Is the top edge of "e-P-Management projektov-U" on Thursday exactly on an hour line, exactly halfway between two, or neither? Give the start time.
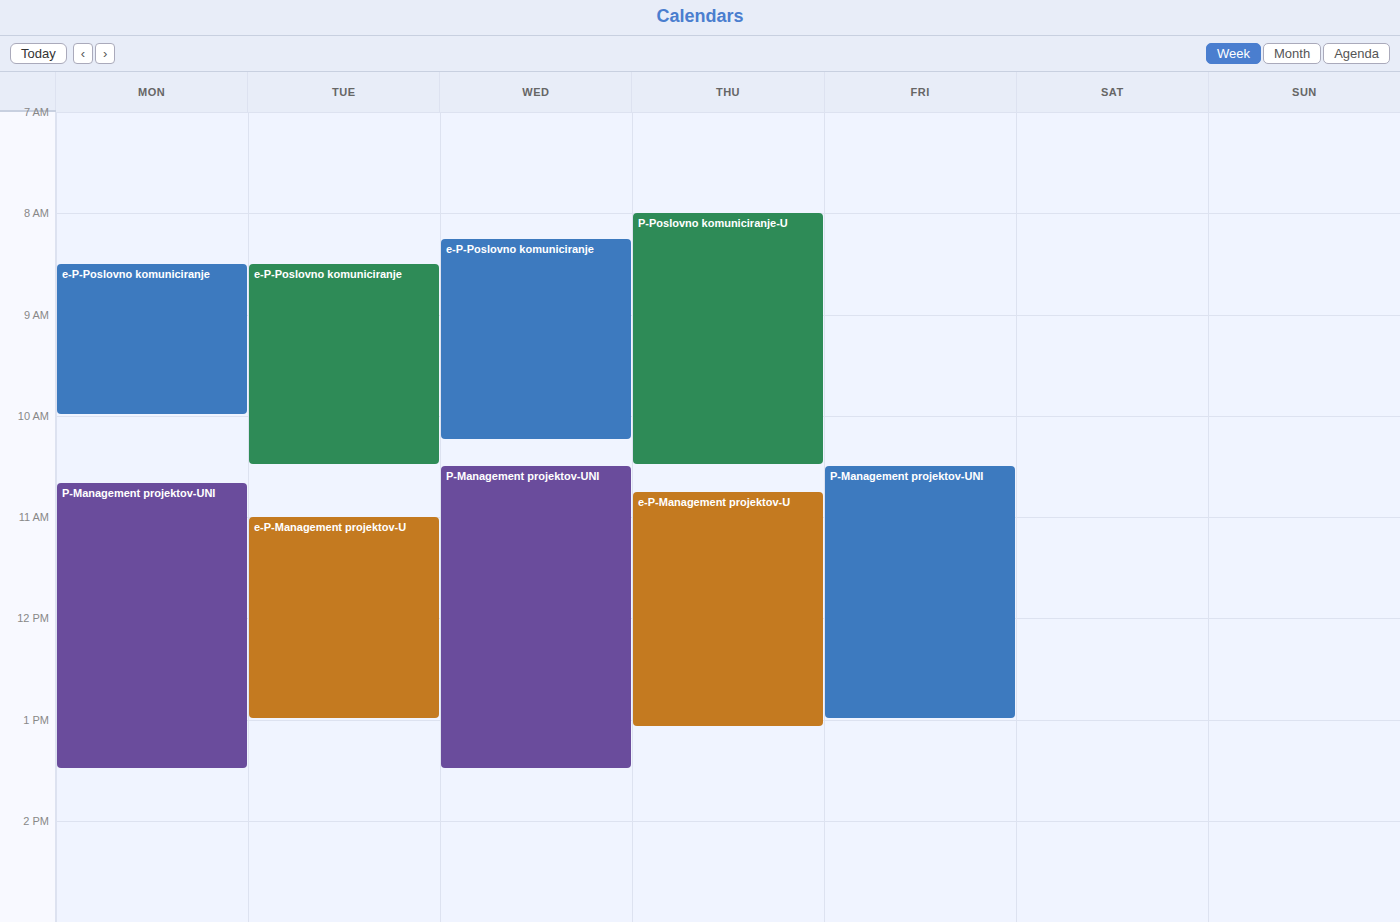
10:45 AM -- neither: three quarters of the way from the 10 AM line to the 11 AM line.